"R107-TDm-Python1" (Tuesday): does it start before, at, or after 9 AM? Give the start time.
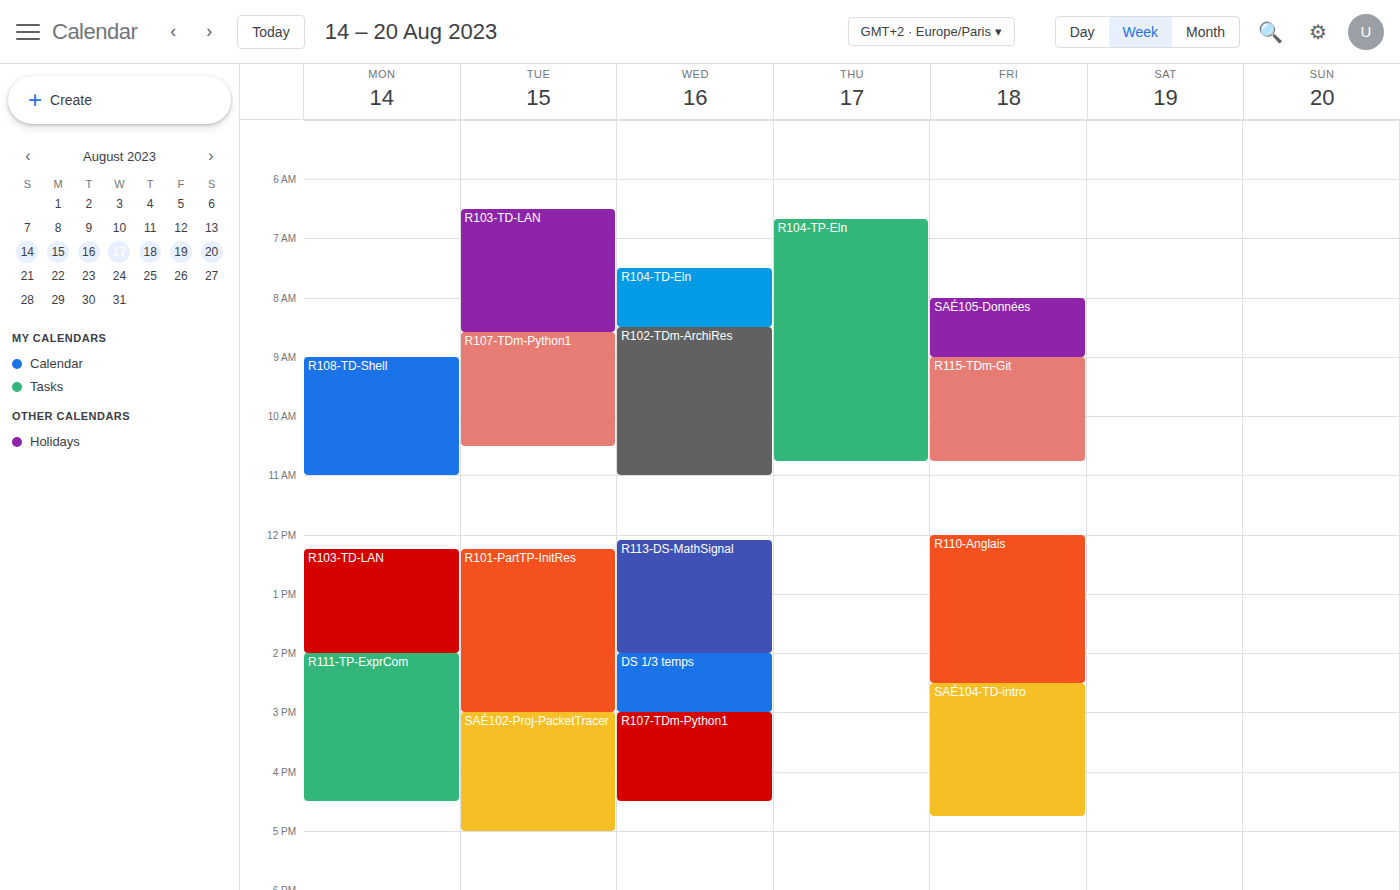
8:35 AM -- before 9 AM, 25 minutes above the 9 AM line.